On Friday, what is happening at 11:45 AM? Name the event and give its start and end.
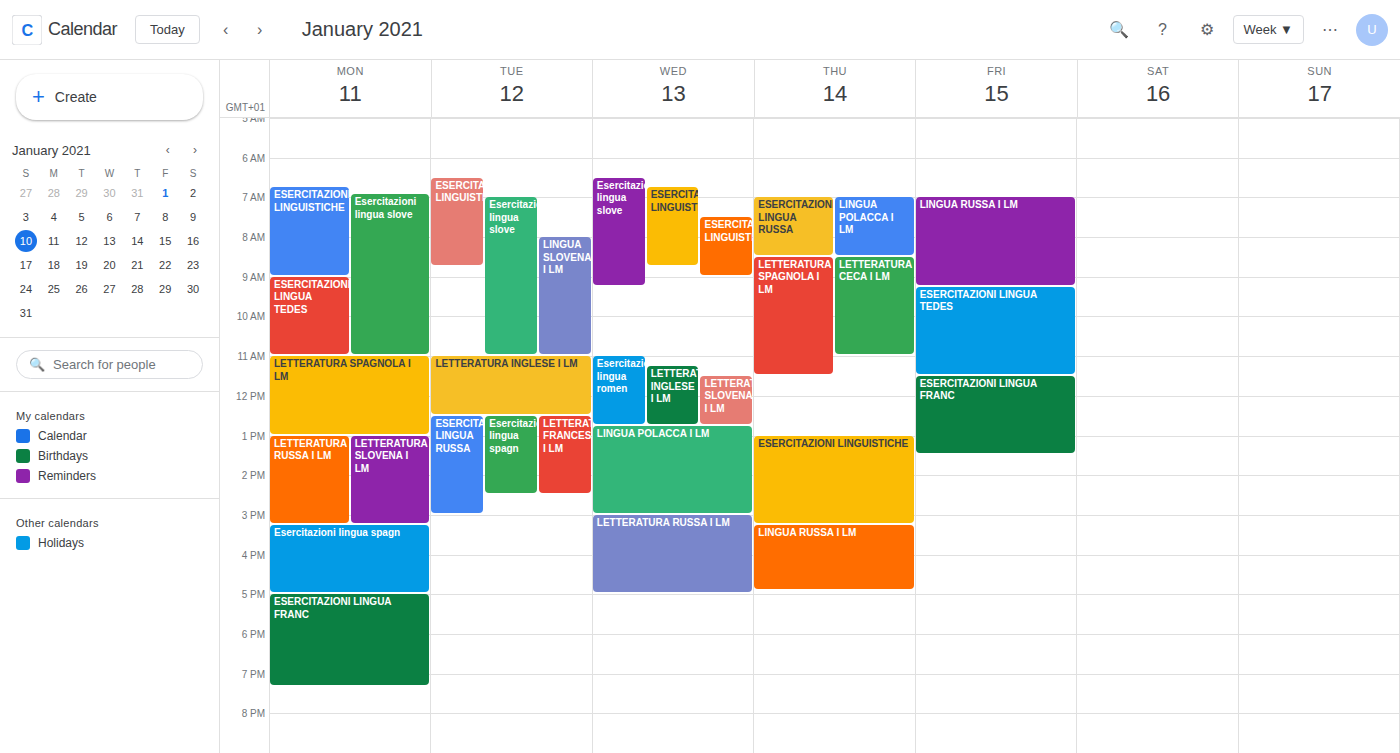
"ESERCITAZIONI LINGUA FRANC", 11:30 AM to 1:30 PM